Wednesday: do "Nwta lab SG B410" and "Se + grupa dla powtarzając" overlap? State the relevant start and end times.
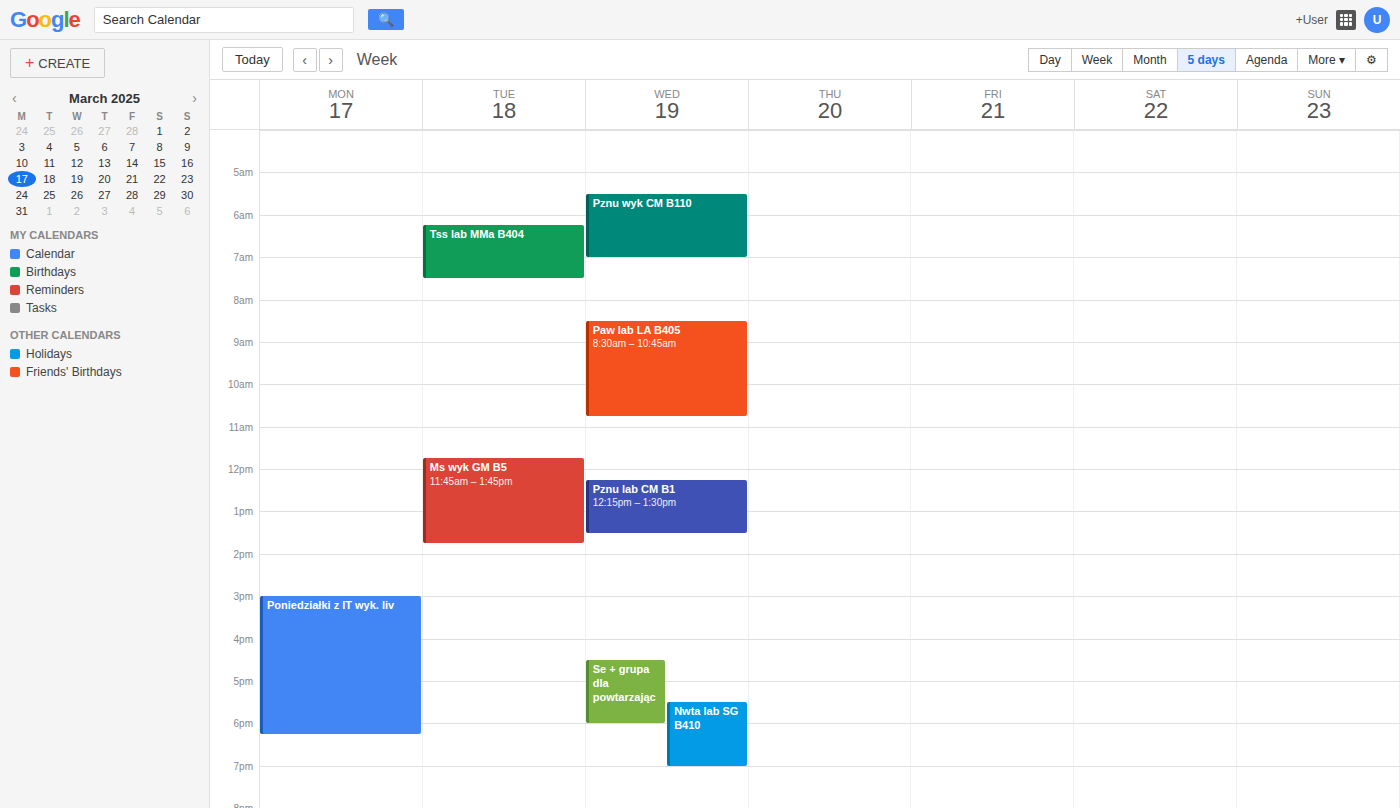
"Nwta lab SG B410" starts at 5:30 PM, before "Se + grupa dla powtarzając" ends at 6:00 PM -- they overlap.